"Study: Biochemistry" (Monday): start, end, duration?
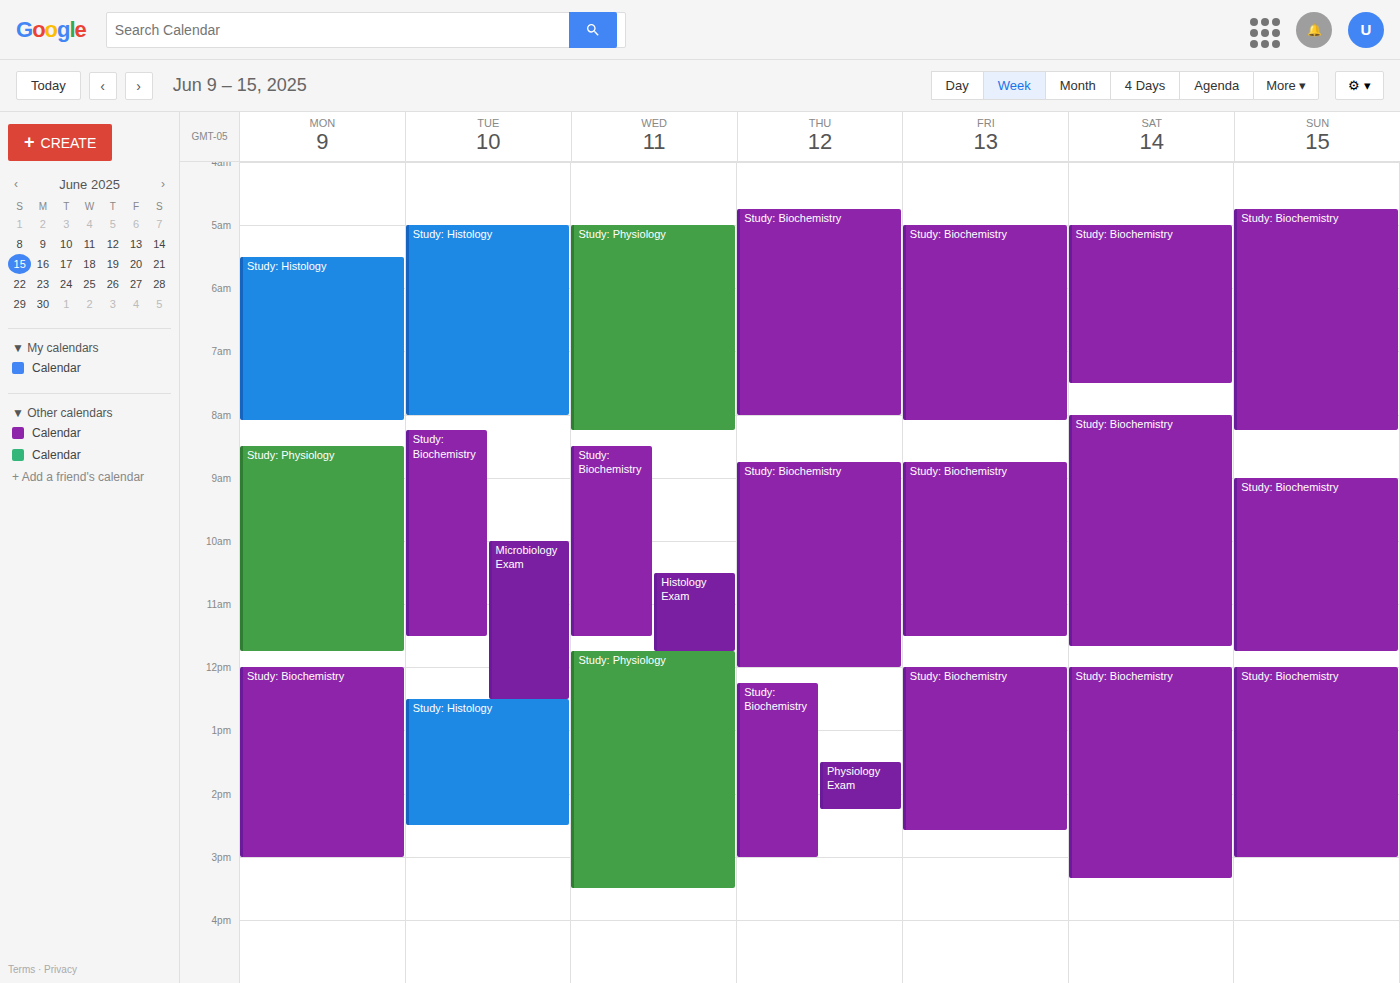
12:00 PM to 3:00 PM, 3 hours